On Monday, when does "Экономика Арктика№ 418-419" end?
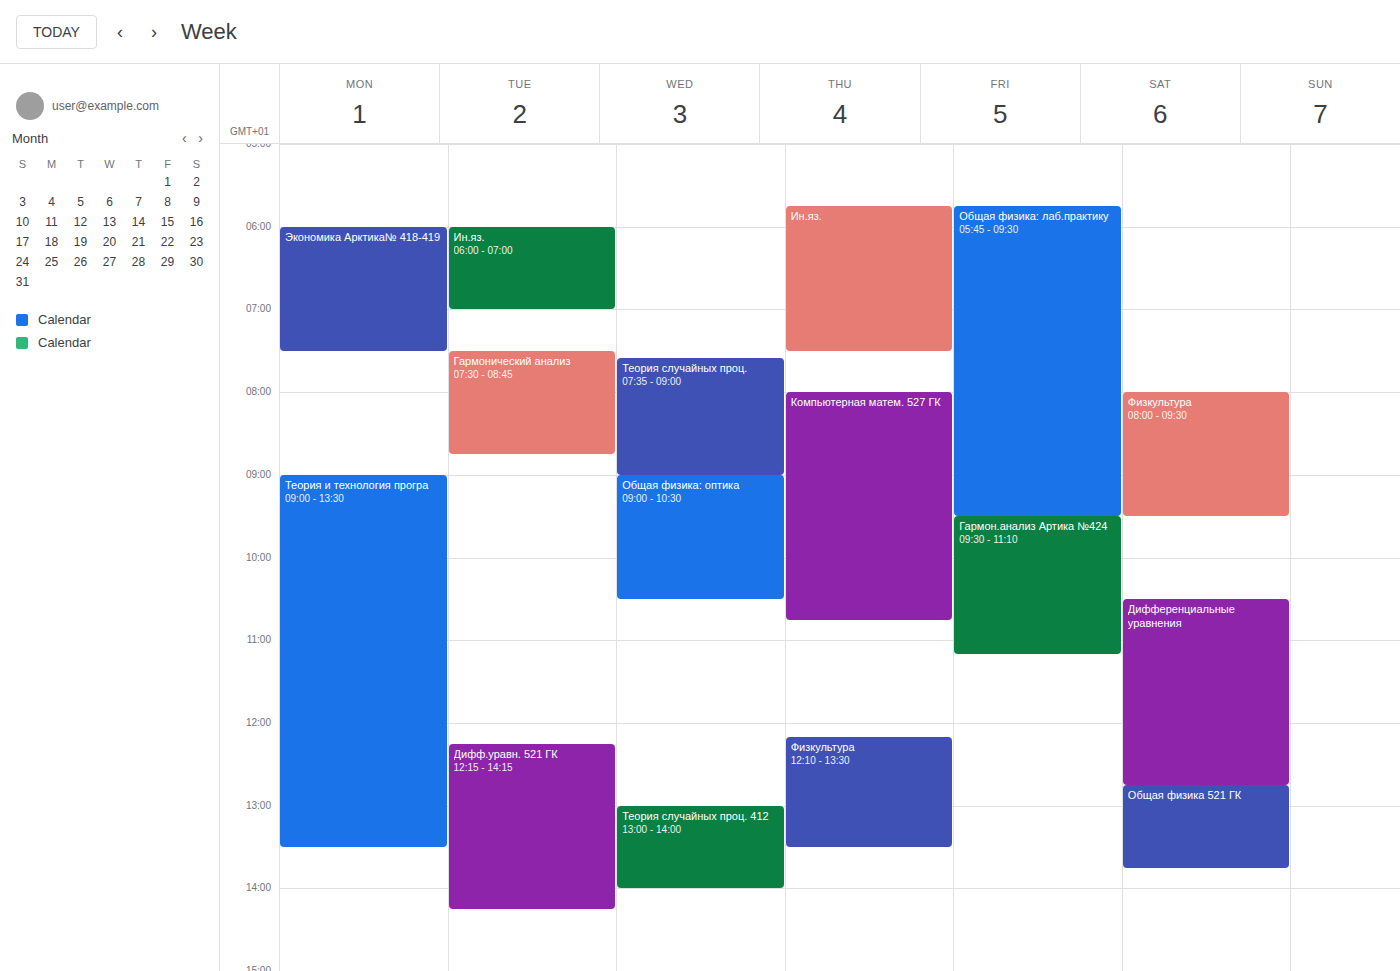
7:30 AM